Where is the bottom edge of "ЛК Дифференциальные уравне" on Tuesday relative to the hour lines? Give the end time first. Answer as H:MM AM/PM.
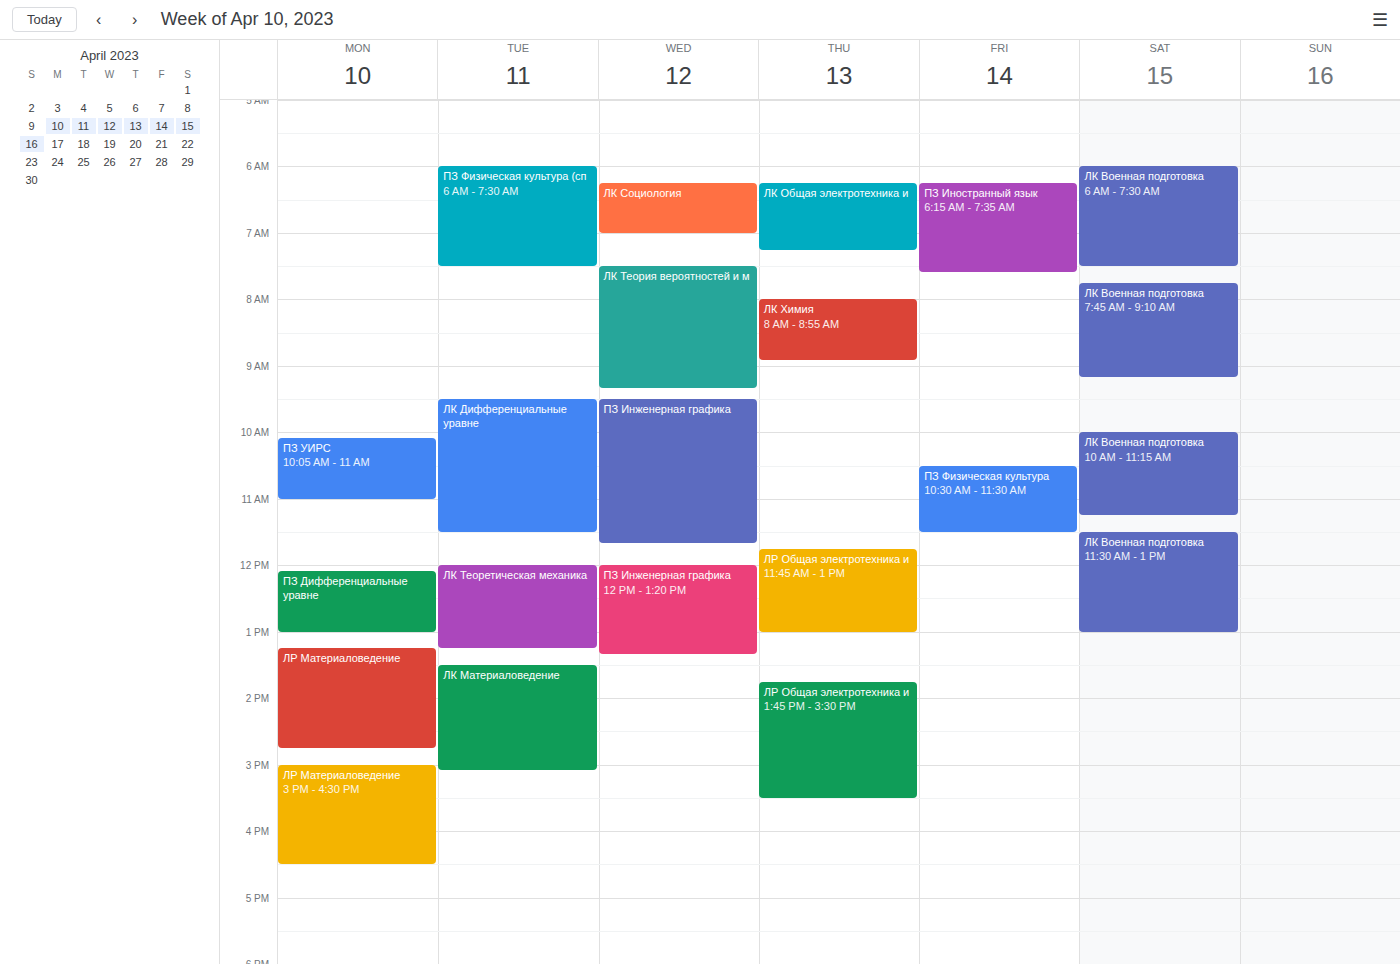
11:30 AM -- halfway between the 11 AM and 12 PM lines.